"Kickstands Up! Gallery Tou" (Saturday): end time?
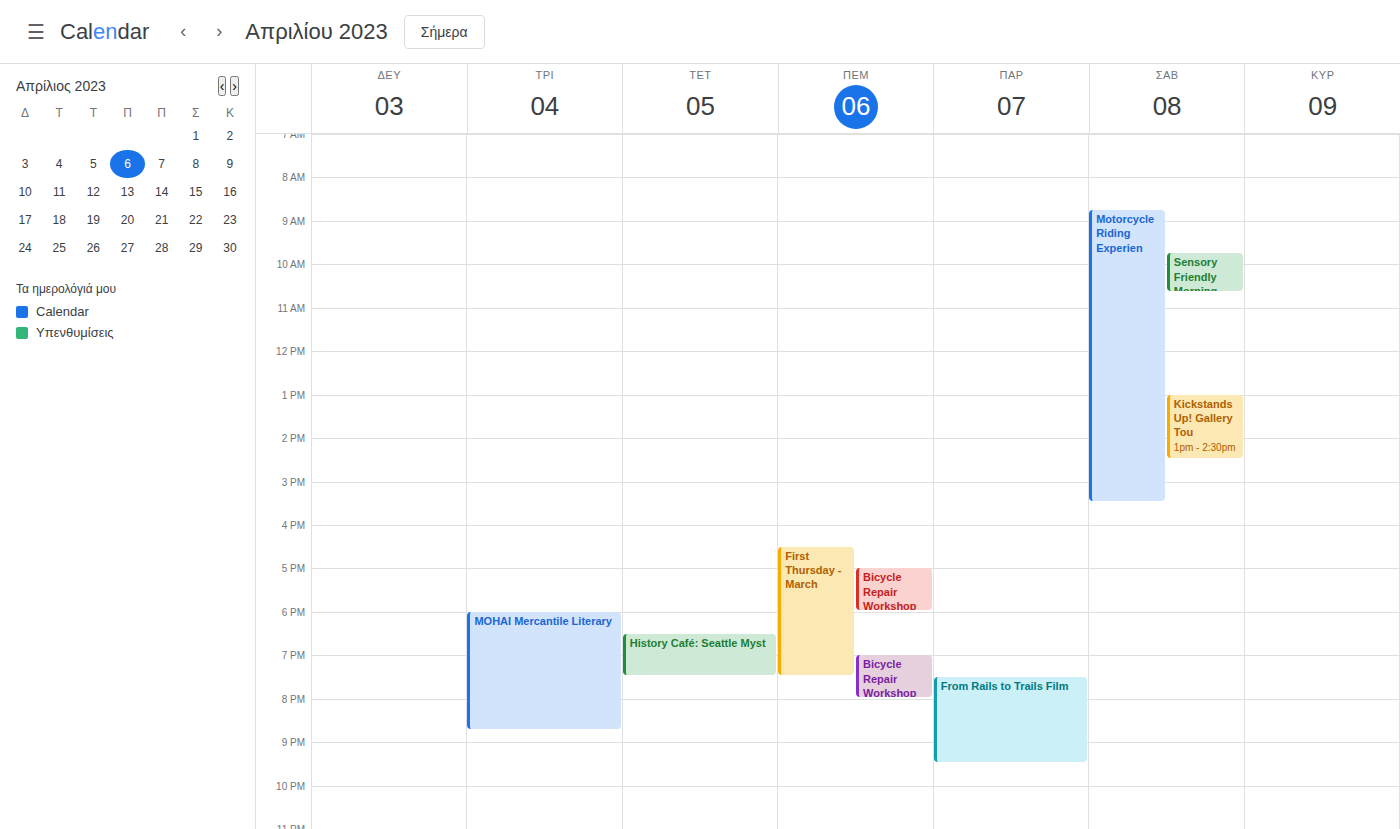
2:30 PM